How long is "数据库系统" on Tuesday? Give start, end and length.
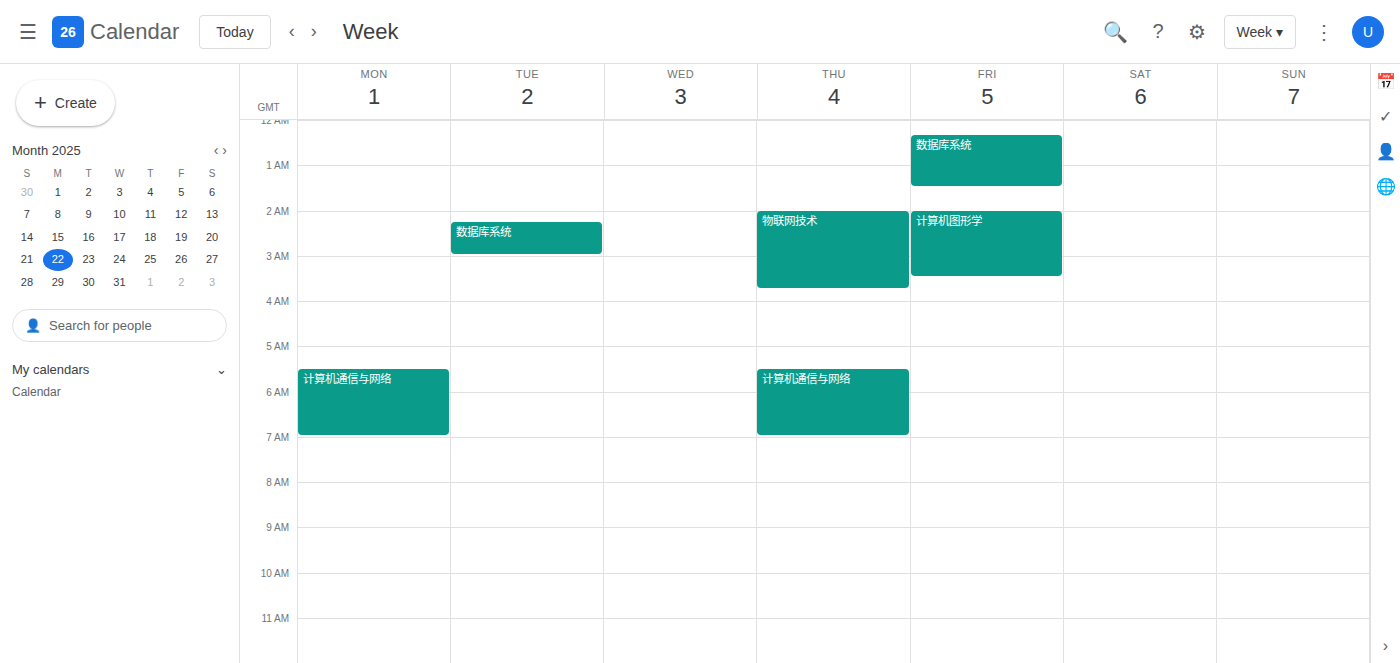
2:15 AM to 3:00 AM, 45 minutes